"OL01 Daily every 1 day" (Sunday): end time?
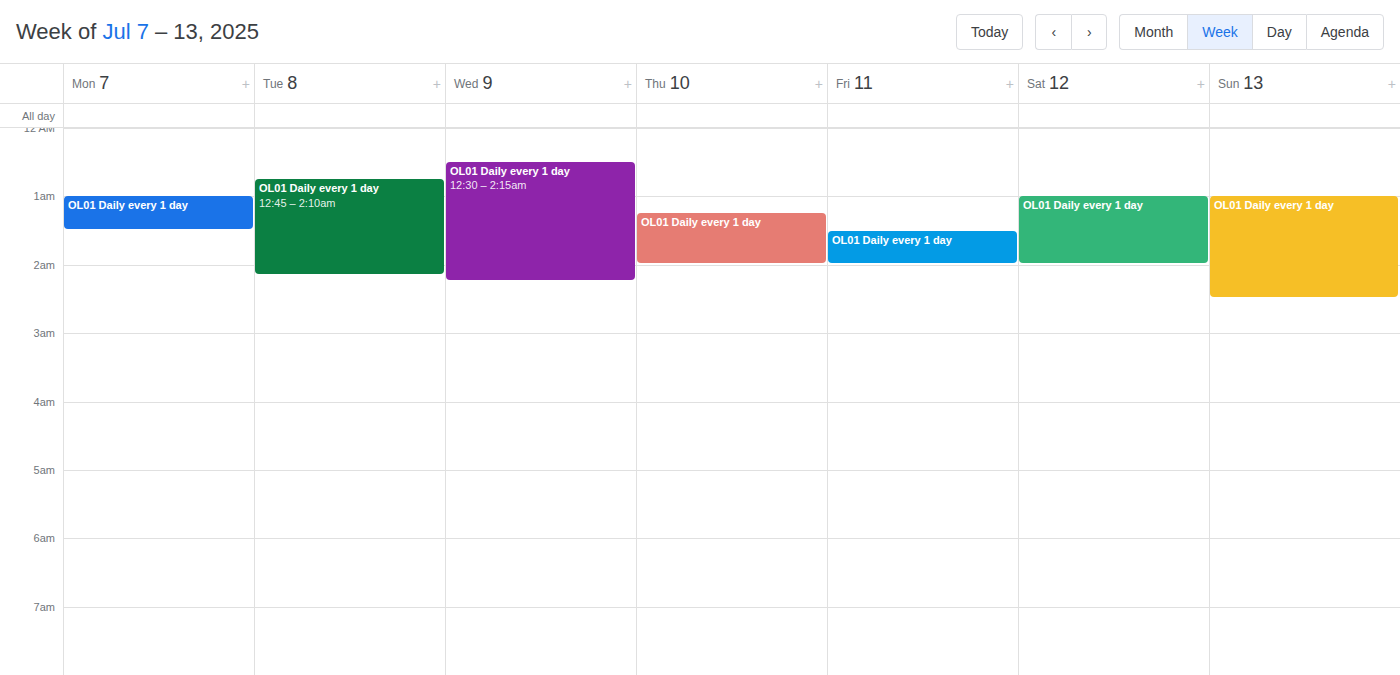
2:30 AM